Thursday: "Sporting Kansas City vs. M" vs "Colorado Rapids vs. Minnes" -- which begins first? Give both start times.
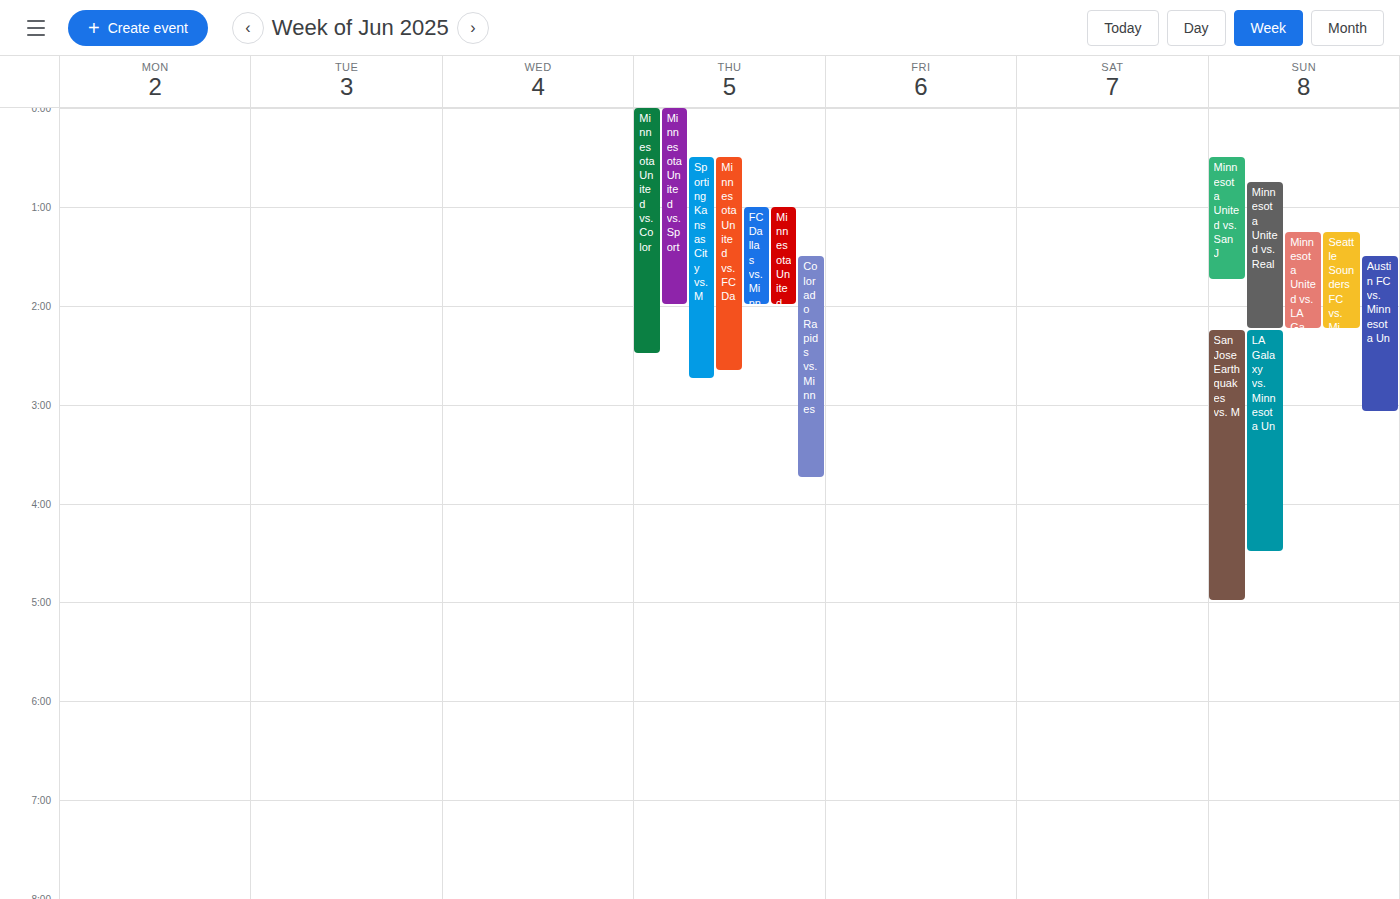
"Sporting Kansas City vs. M" 12:30 AM; "Colorado Rapids vs. Minnes" 1:30 AM.